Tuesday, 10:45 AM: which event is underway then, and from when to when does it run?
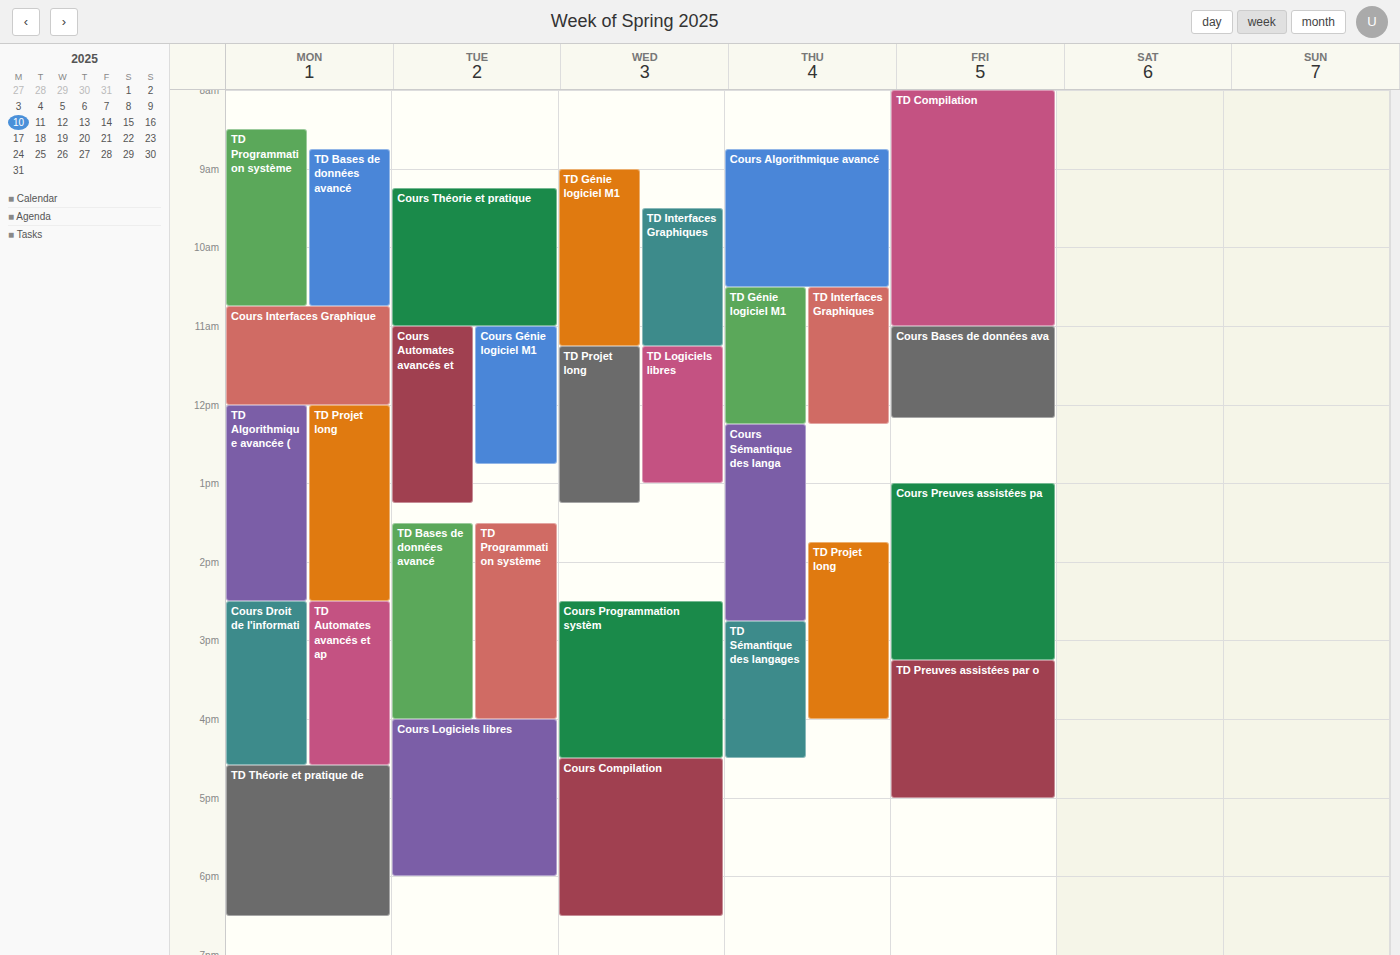
"Cours Théorie et pratique", 9:15 AM to 11:00 AM